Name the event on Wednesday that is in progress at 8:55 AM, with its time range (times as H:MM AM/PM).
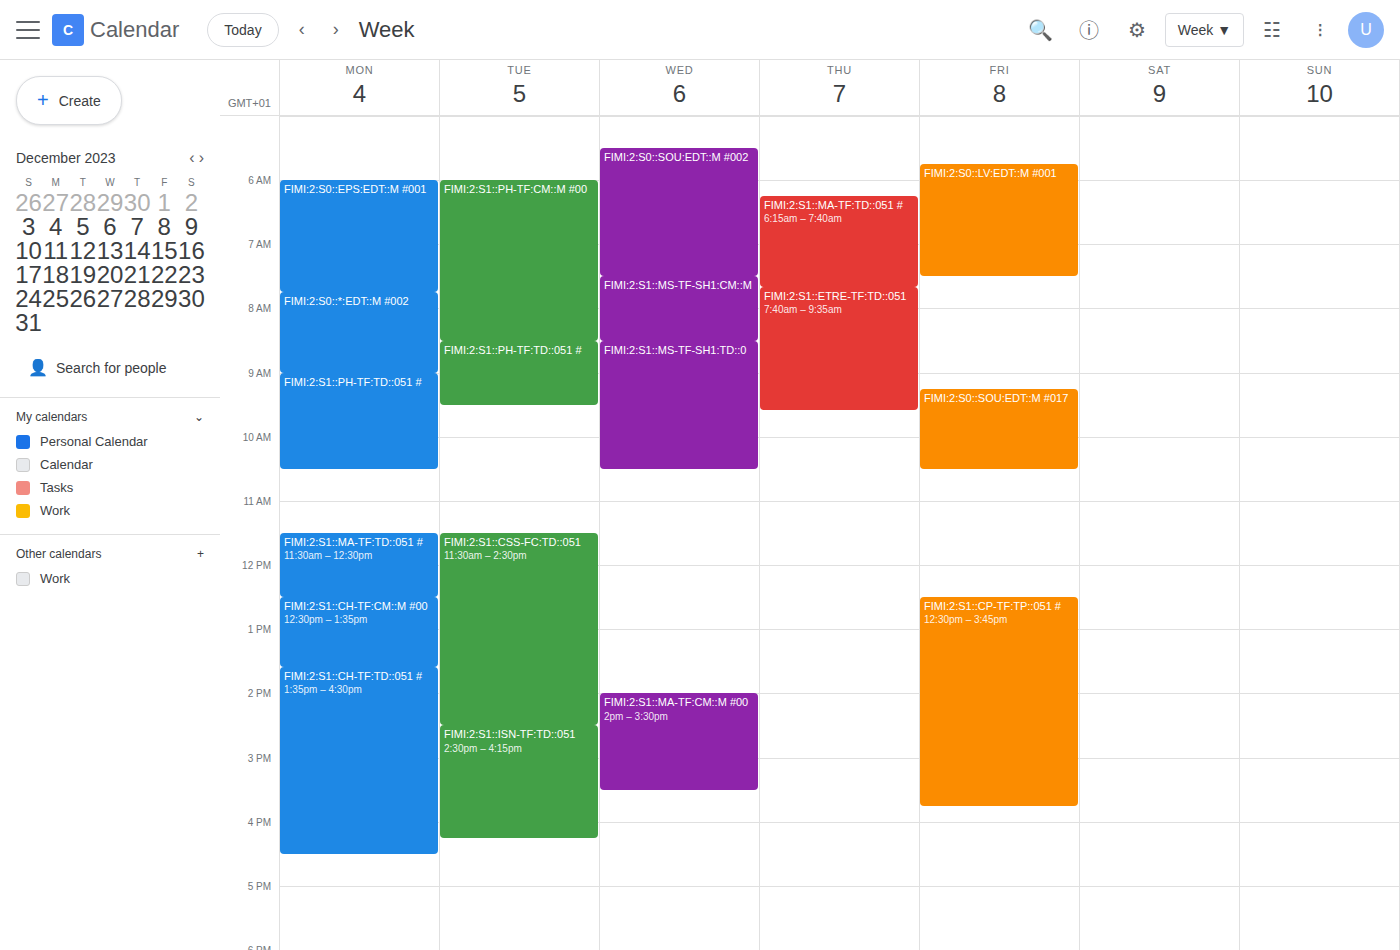
"FIMI:2:S1::MS-TF-SH1:TD::0", 8:30 AM to 10:30 AM